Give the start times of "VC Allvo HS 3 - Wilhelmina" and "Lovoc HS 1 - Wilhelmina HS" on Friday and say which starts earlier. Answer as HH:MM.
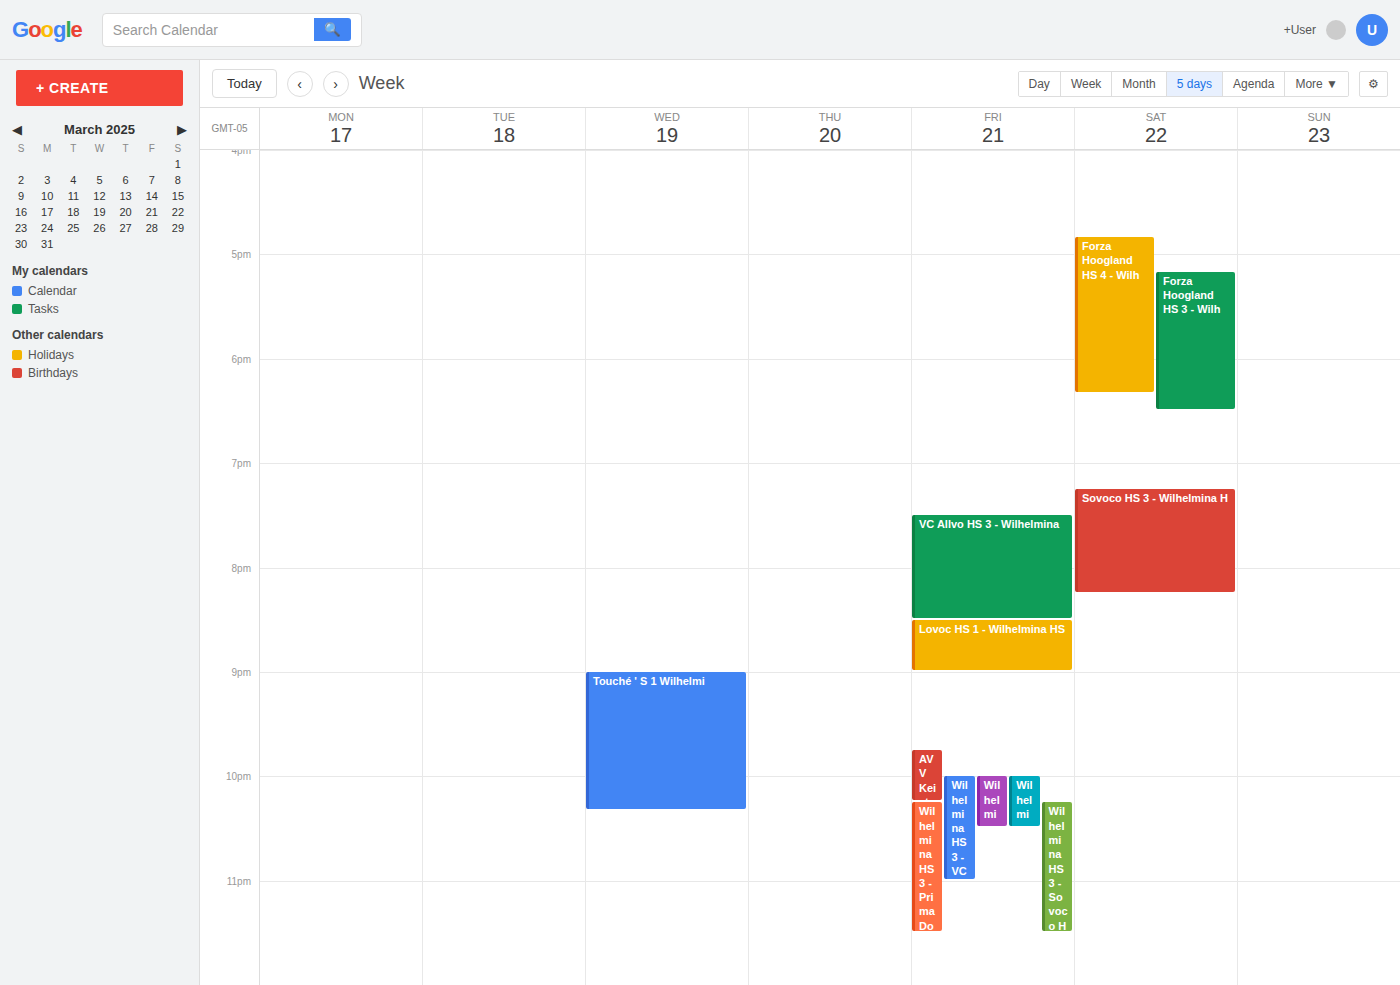
"VC Allvo HS 3 - Wilhelmina" 19:30; "Lovoc HS 1 - Wilhelmina HS" 20:30.